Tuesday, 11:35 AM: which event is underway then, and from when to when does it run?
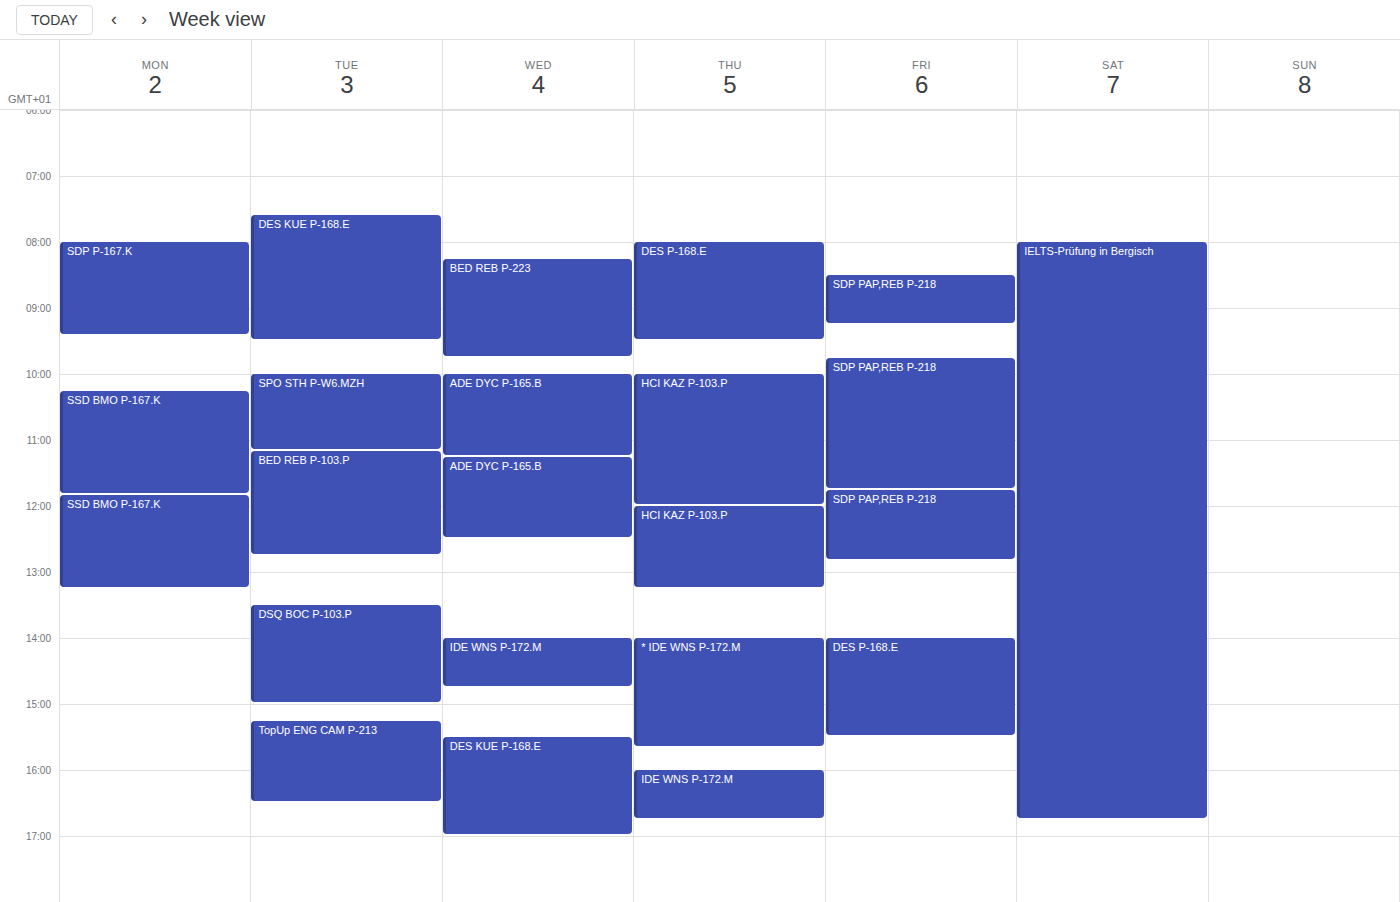
"BED REB P-103.P", 11:10 AM to 12:45 PM